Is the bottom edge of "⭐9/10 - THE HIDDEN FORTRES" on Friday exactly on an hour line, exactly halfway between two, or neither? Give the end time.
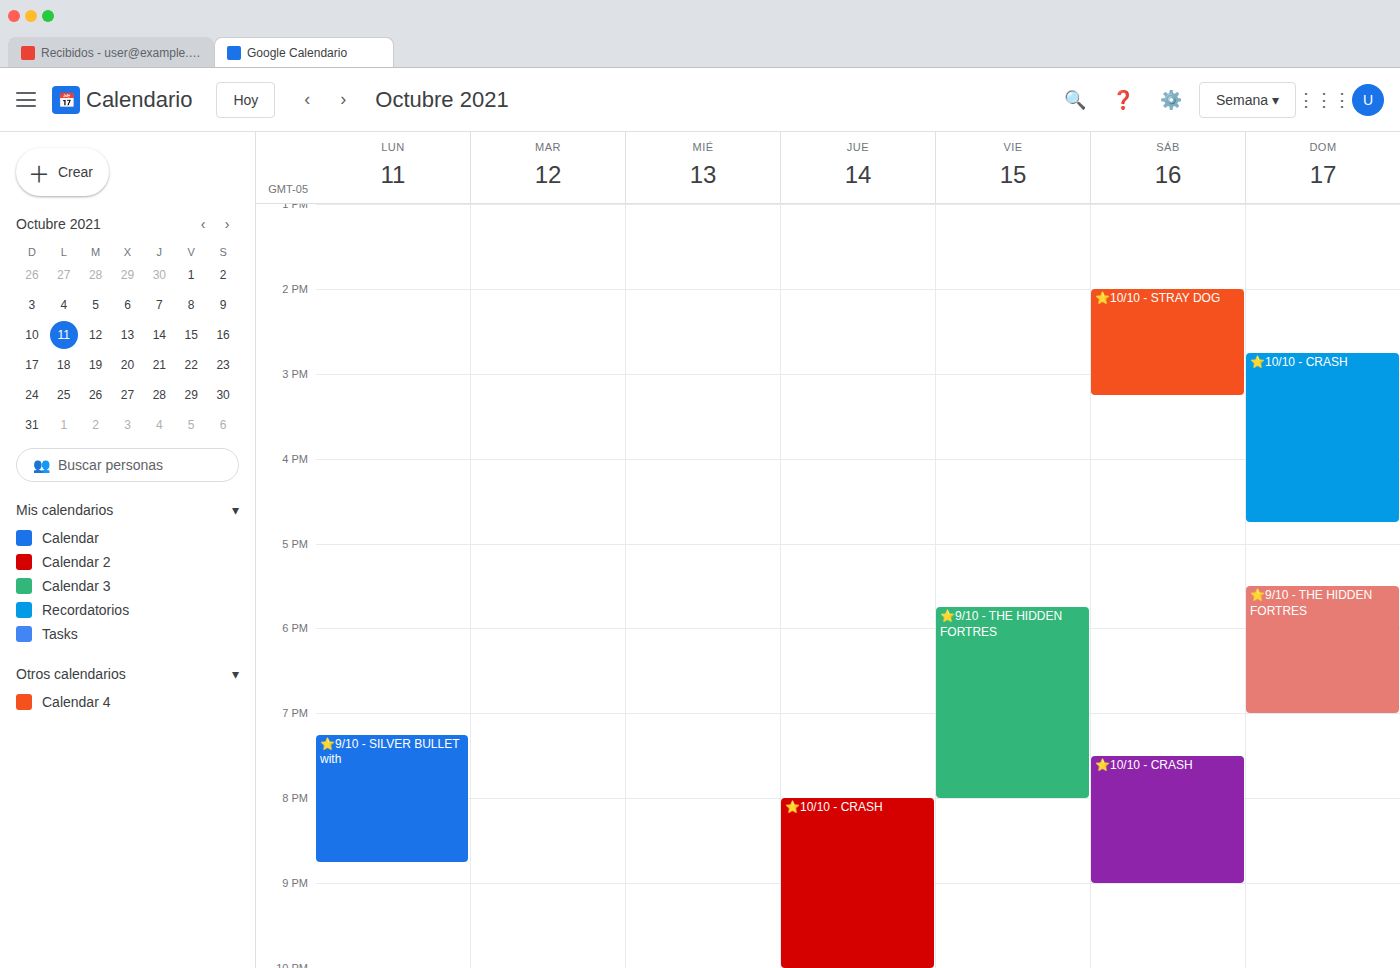
20:00 -- exactly on the 20:00 line.